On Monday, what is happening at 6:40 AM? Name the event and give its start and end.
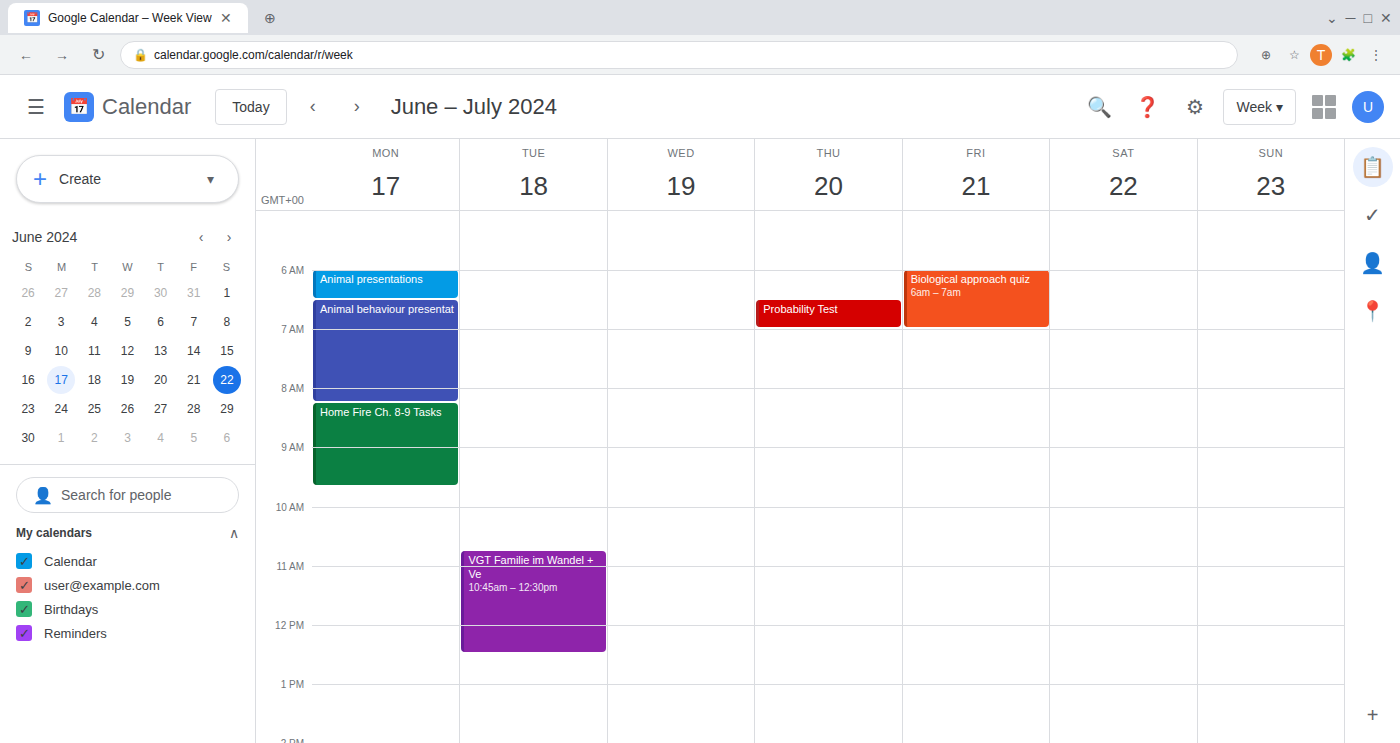
"Animal behaviour presentat", 6:30 AM to 8:15 AM